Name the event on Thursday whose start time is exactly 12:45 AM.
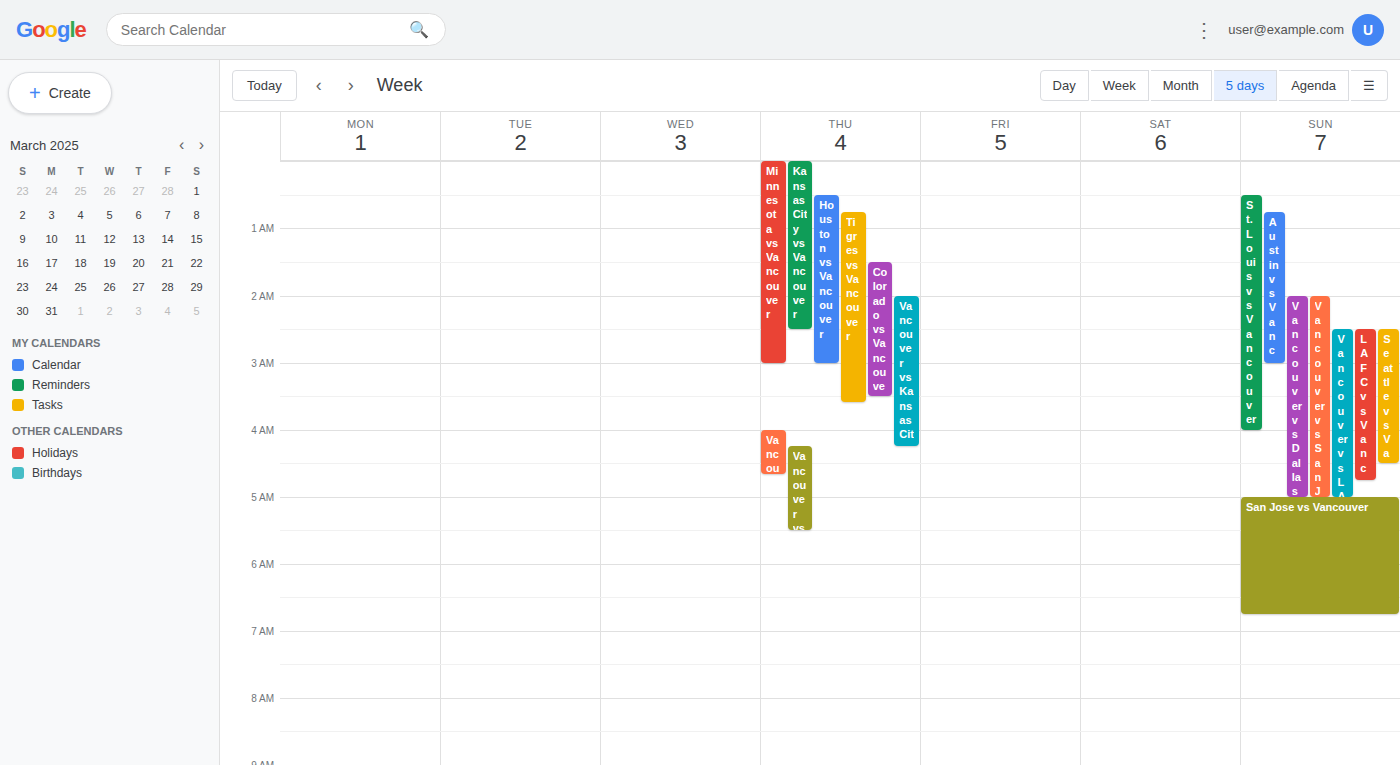
"Tigres vs Vancouver"